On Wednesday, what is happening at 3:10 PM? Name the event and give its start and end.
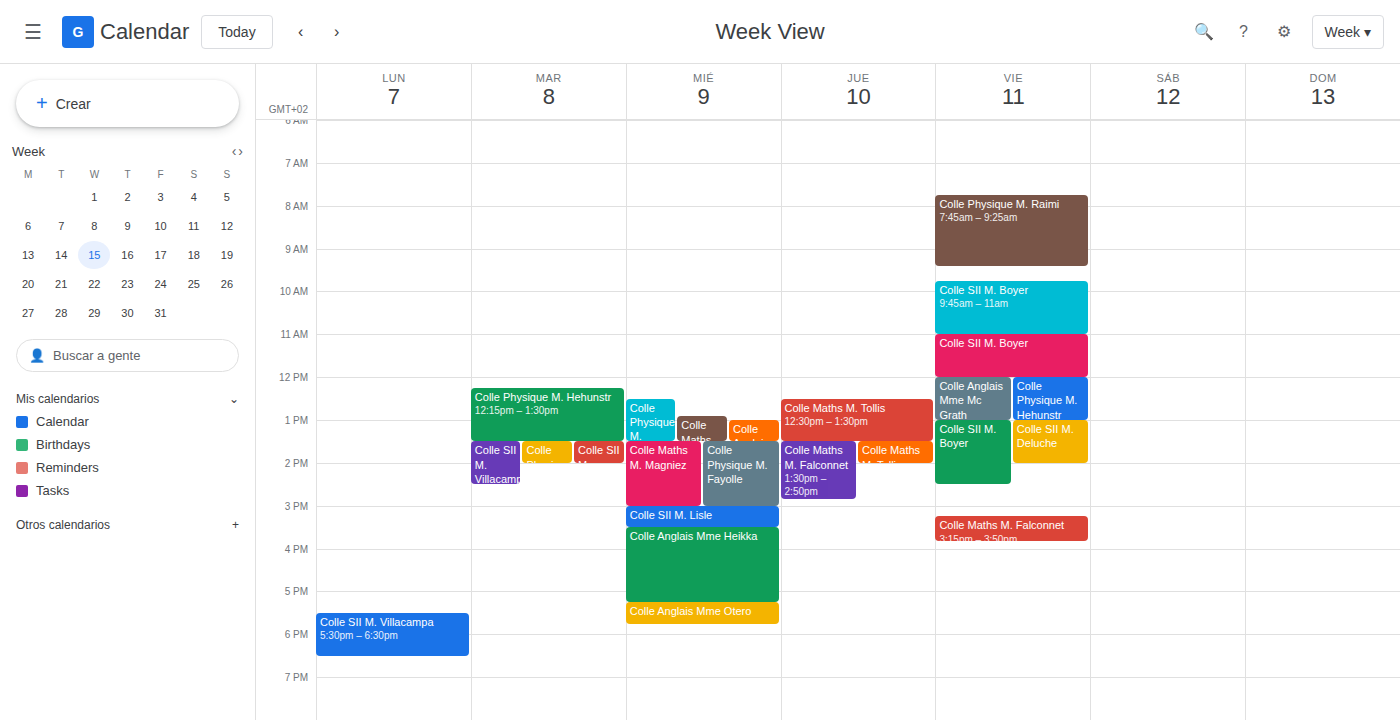
"Colle SII M. Lisle", 3:00 PM to 3:30 PM